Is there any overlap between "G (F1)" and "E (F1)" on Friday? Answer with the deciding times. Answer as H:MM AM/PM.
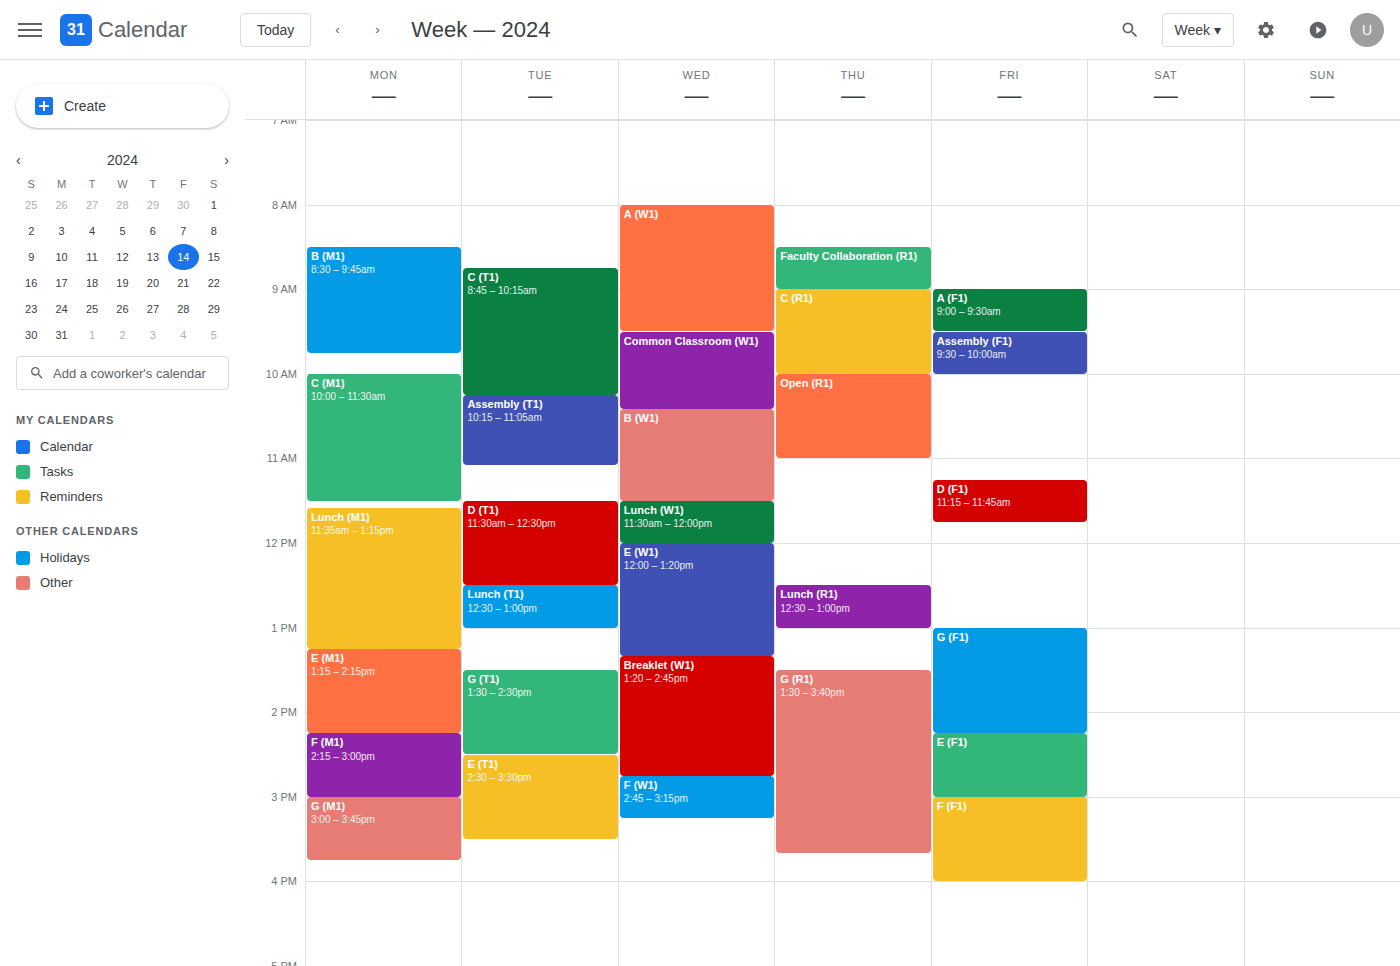
"G (F1)" ends at 2:15 PM, exactly when "E (F1)" starts -- they touch but do not overlap.